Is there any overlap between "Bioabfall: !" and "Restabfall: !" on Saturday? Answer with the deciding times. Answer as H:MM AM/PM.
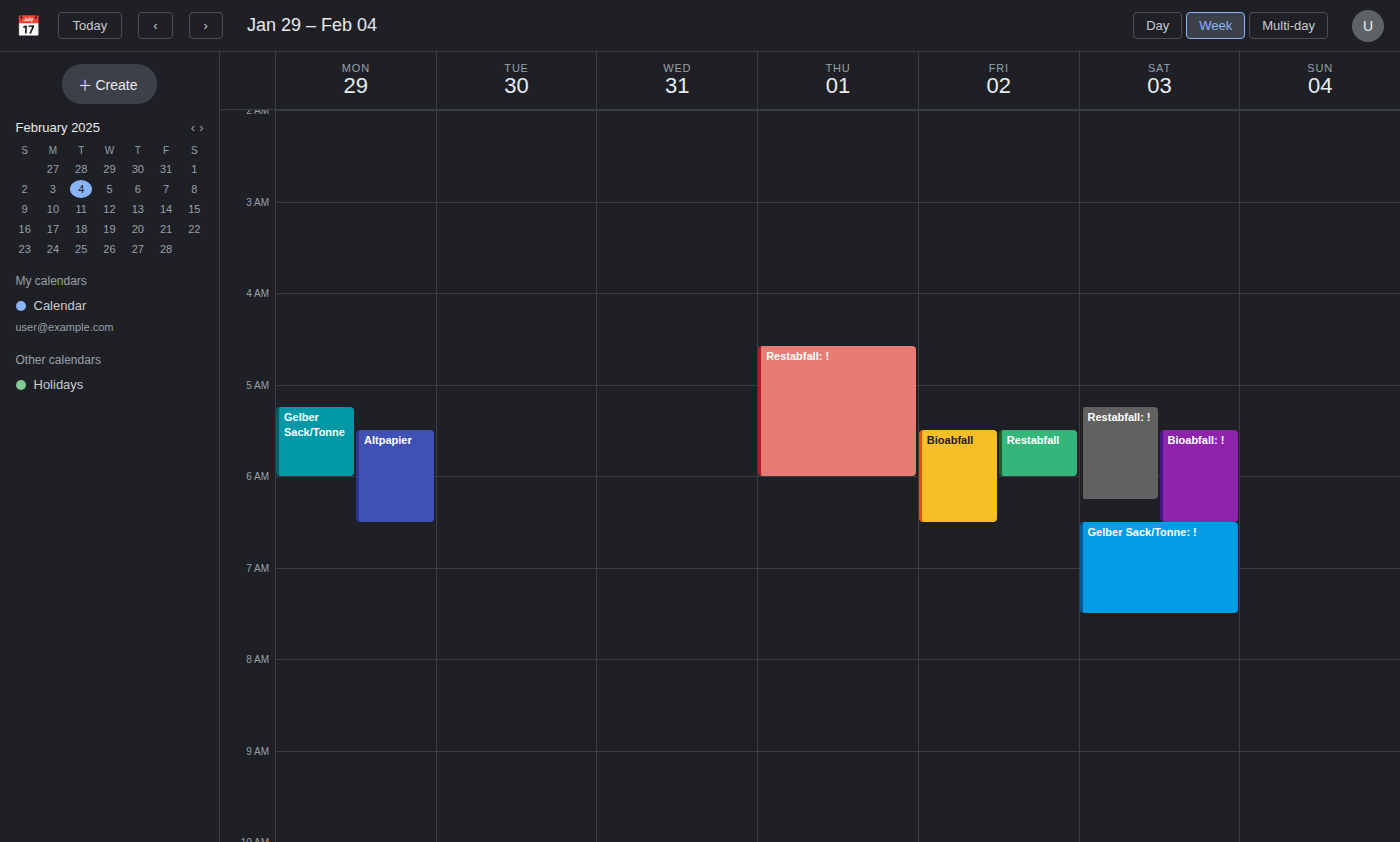
"Bioabfall: !" starts at 5:30 AM, before "Restabfall: !" ends at 6:15 AM -- they overlap.